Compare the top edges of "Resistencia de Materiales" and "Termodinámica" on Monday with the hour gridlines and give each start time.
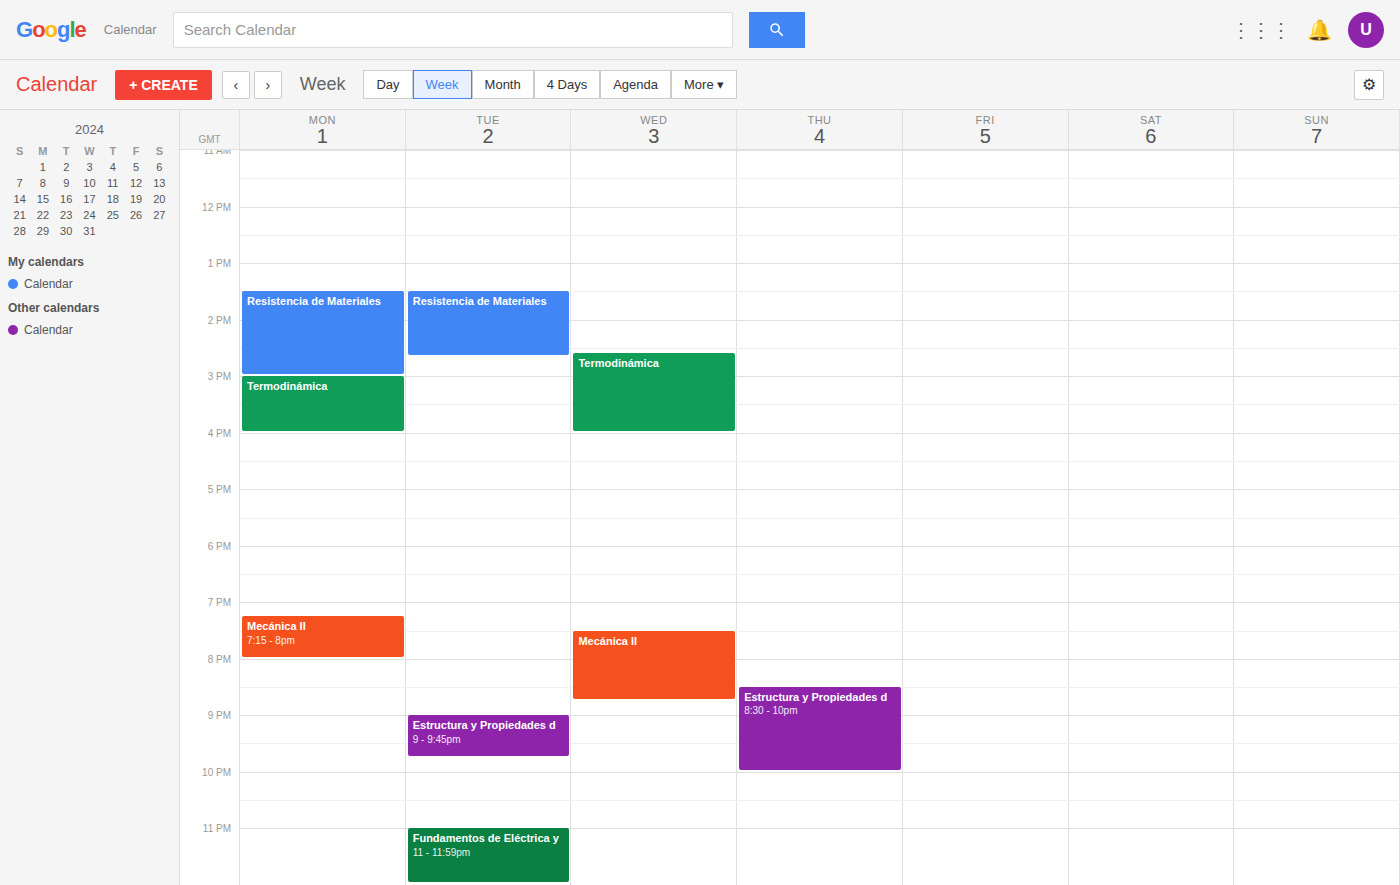
"Resistencia de Materiales": 13:30, halfway between the 13:00 and 14:00 lines. "Termodinámica": 15:00, exactly on the 15:00 line.